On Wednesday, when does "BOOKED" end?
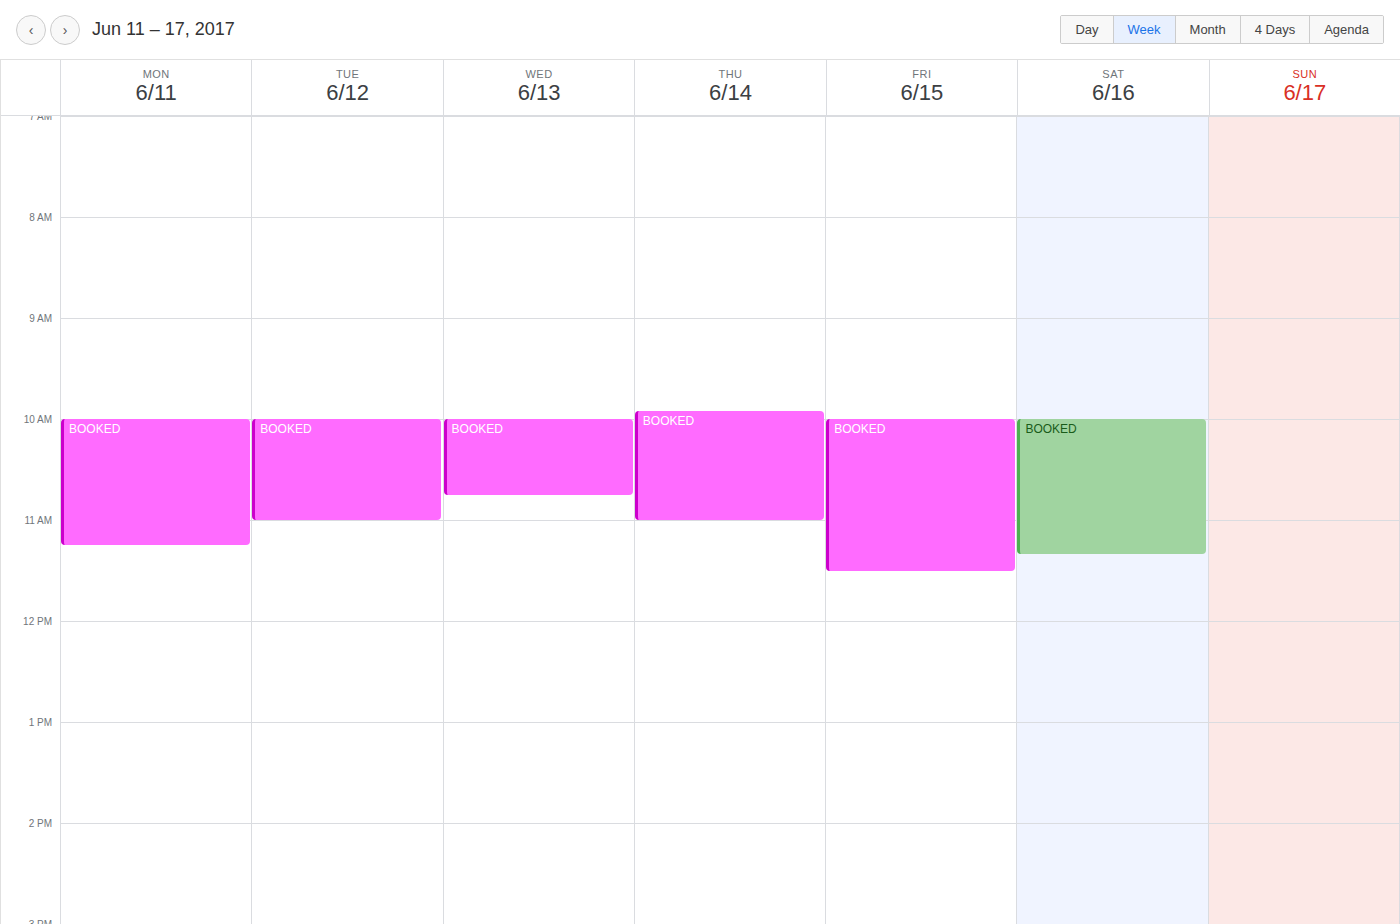
10:45 AM